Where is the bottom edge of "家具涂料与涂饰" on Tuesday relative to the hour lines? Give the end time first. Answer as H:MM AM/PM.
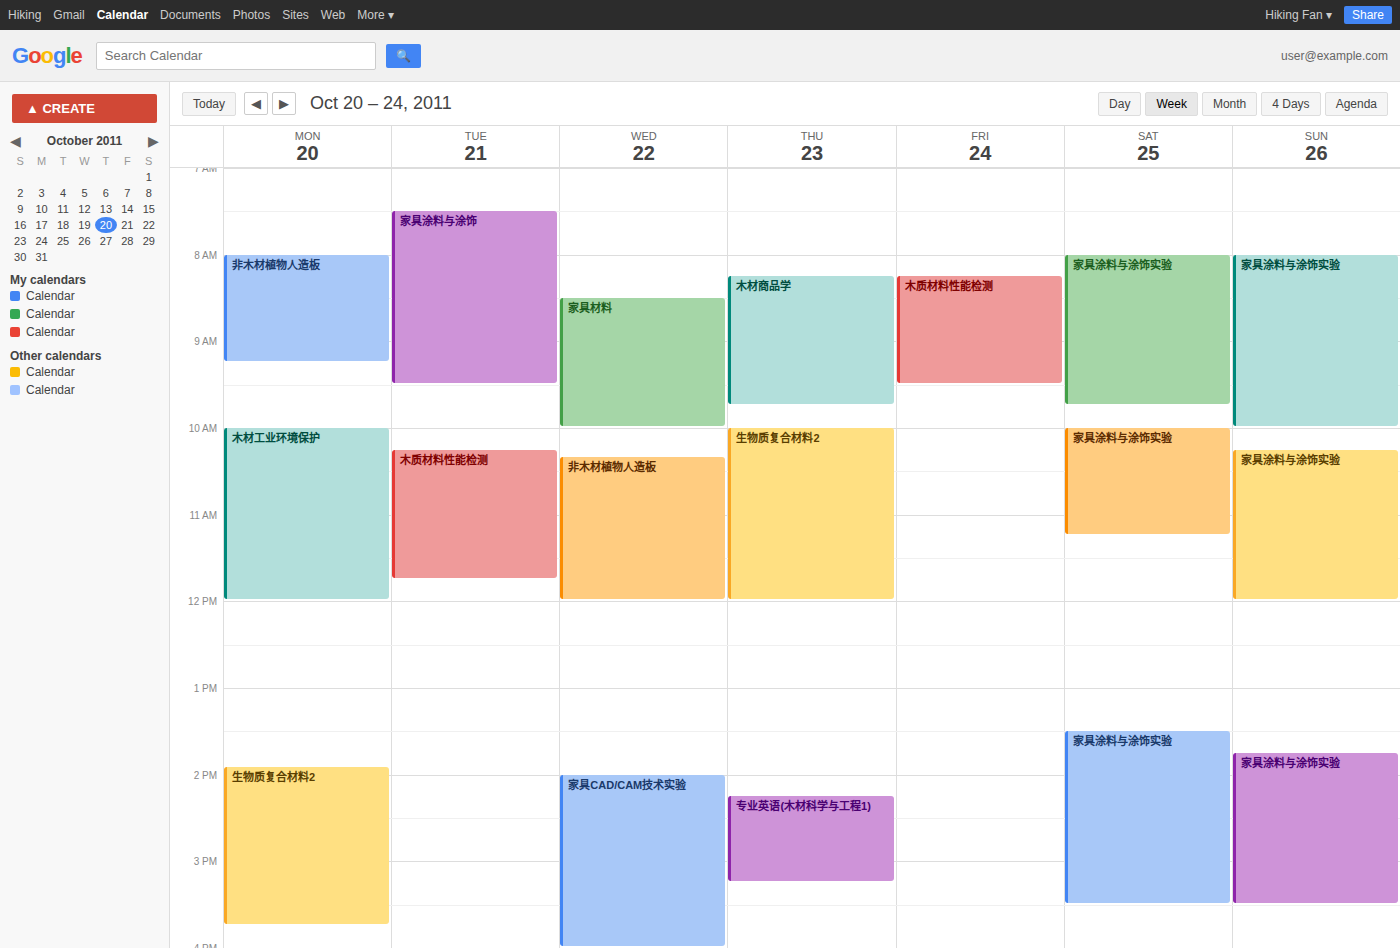
9:30 AM -- halfway between the 9 AM and 10 AM lines.